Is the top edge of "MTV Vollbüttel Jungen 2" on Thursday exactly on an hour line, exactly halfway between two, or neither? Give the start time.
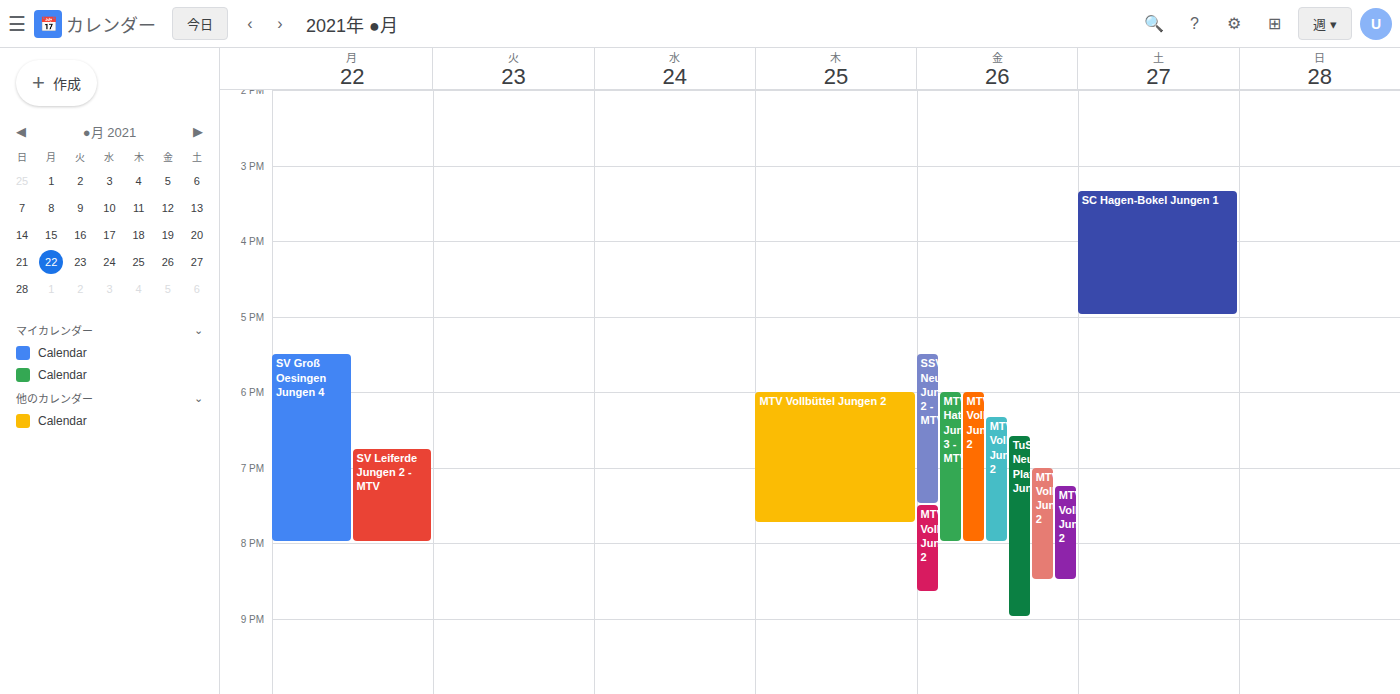
6:00 PM -- exactly on the 6 PM line.